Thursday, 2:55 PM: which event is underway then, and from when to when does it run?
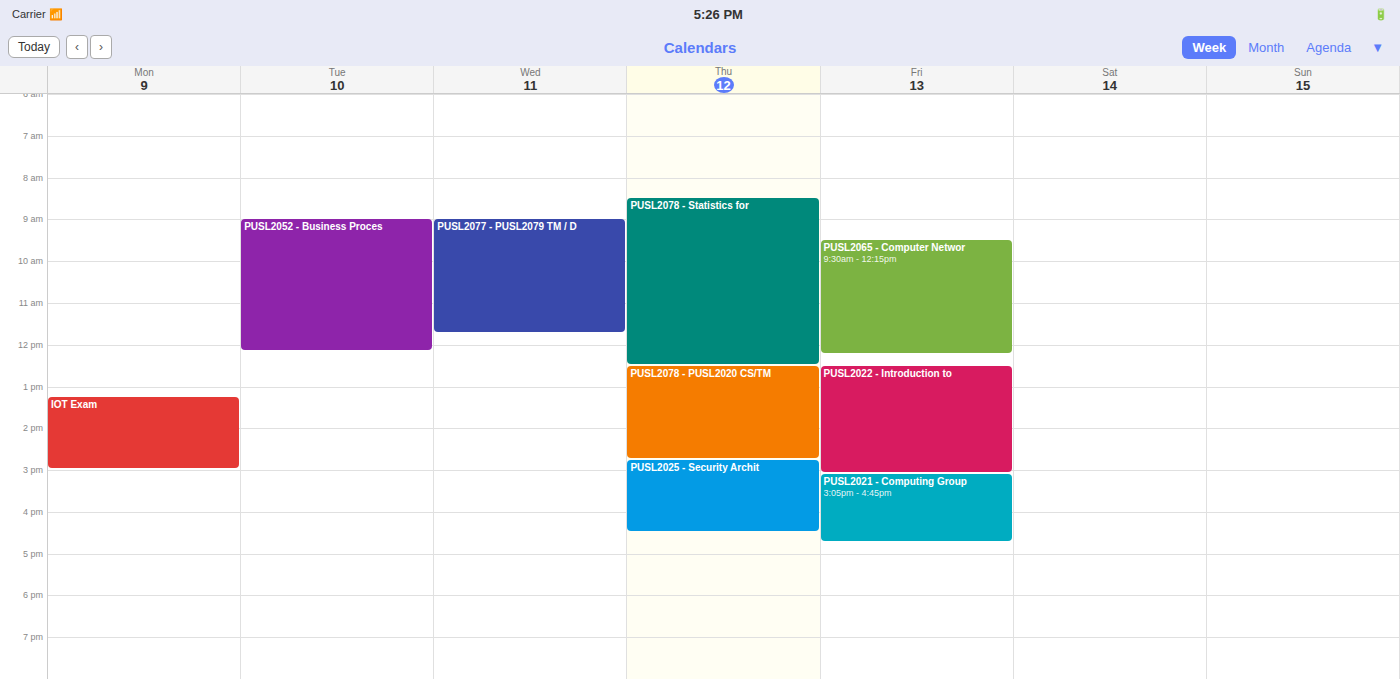
"PUSL2025 - Security Archit", 2:45 PM to 4:30 PM